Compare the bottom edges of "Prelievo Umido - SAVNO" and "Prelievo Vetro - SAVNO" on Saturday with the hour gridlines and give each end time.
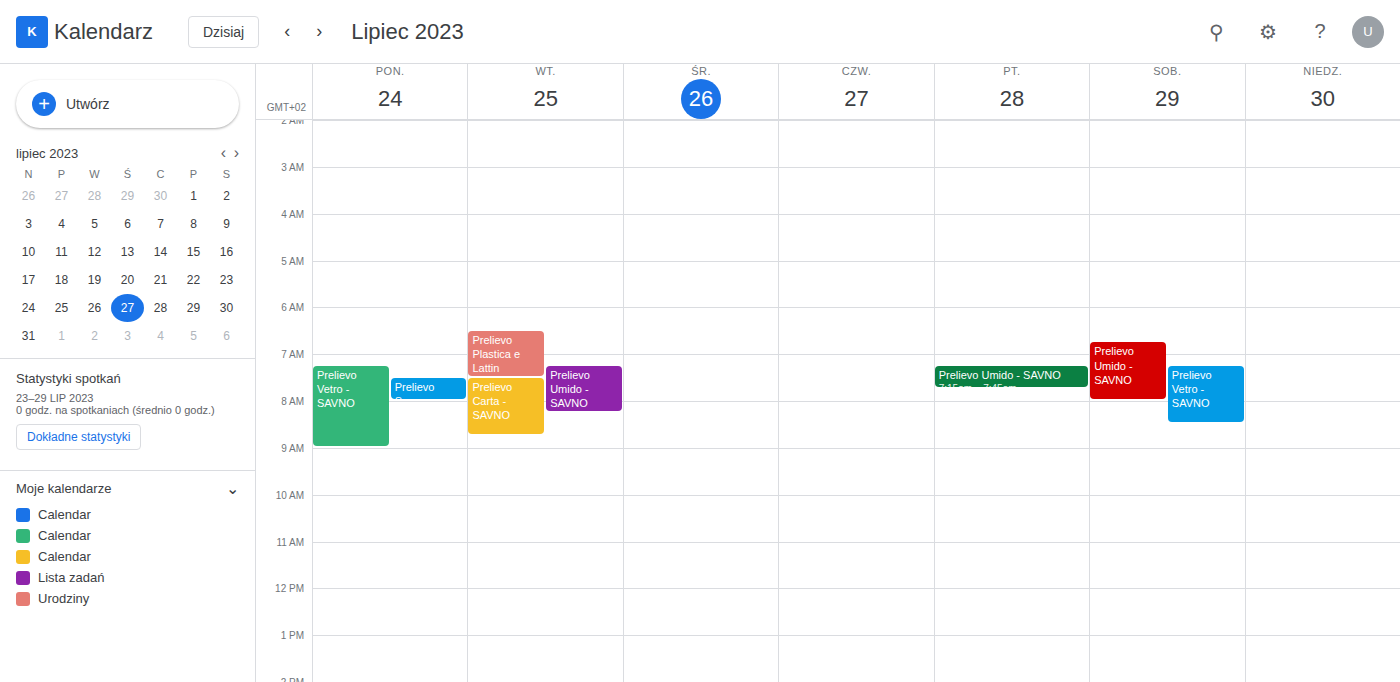
"Prelievo Umido - SAVNO": 8:00 AM, exactly on the 8 AM line. "Prelievo Vetro - SAVNO": 8:30 AM, halfway between the 8 AM and 9 AM lines.